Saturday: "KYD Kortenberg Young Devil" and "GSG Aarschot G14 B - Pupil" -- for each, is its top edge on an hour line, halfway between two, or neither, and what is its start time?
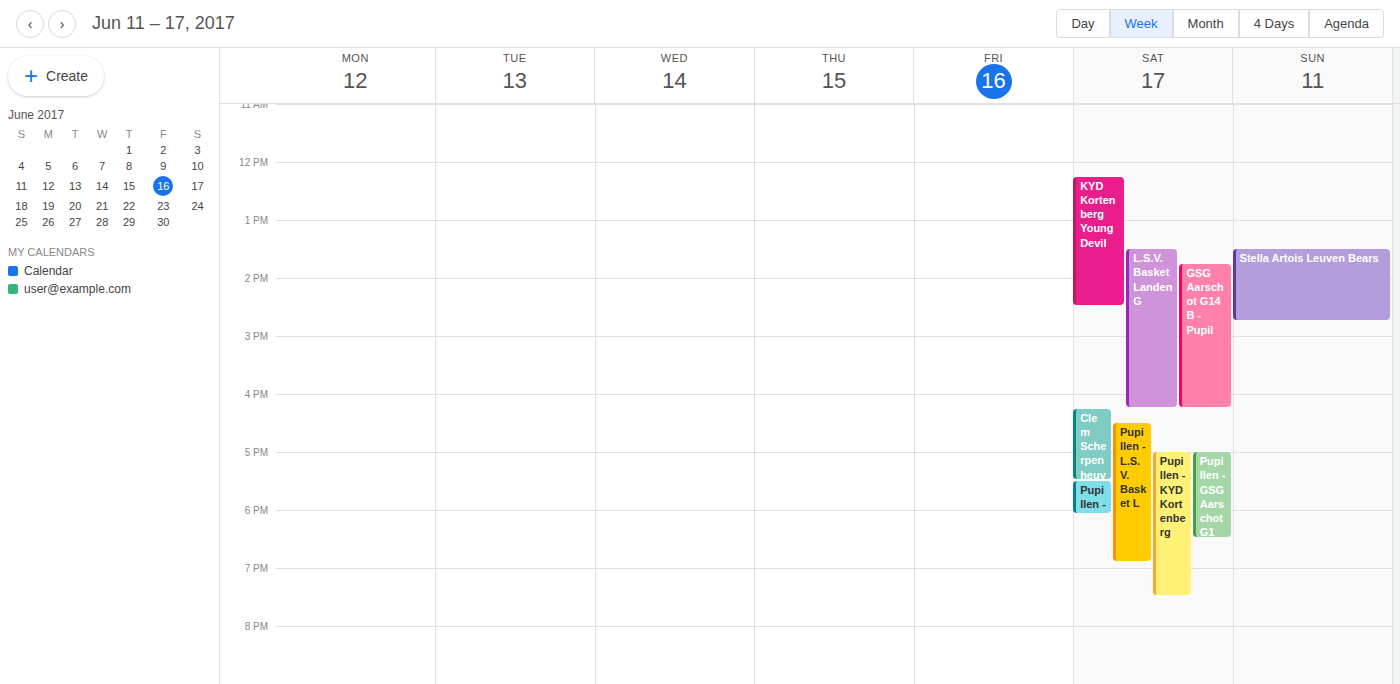
"KYD Kortenberg Young Devil": 12:15 PM, neither: a quarter of the way from the 12 PM line to the 1 PM line. "GSG Aarschot G14 B - Pupil": 1:45 PM, neither: three quarters of the way from the 1 PM line to the 2 PM line.